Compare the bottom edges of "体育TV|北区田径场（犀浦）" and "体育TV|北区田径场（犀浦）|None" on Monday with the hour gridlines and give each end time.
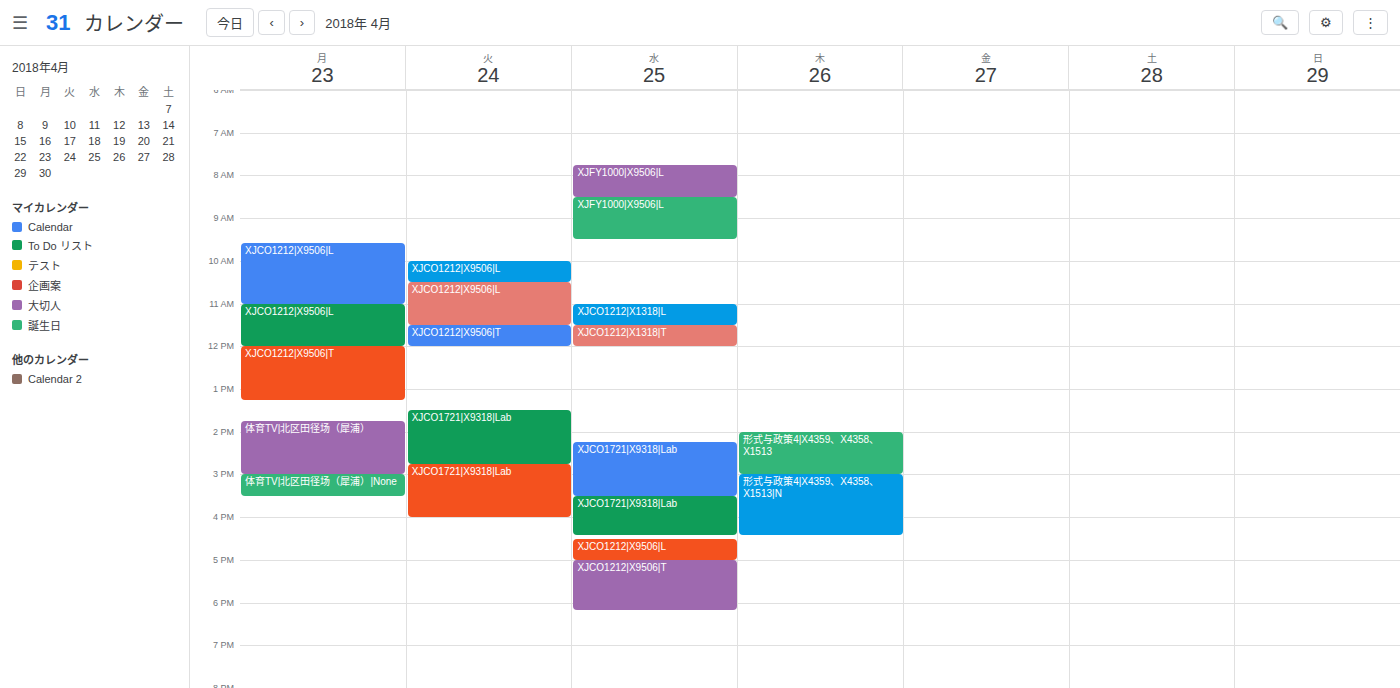
"体育TV|北区田径场（犀浦）": 3:00 PM, exactly on the 3 PM line. "体育TV|北区田径场（犀浦）|None": 3:30 PM, halfway between the 3 PM and 4 PM lines.